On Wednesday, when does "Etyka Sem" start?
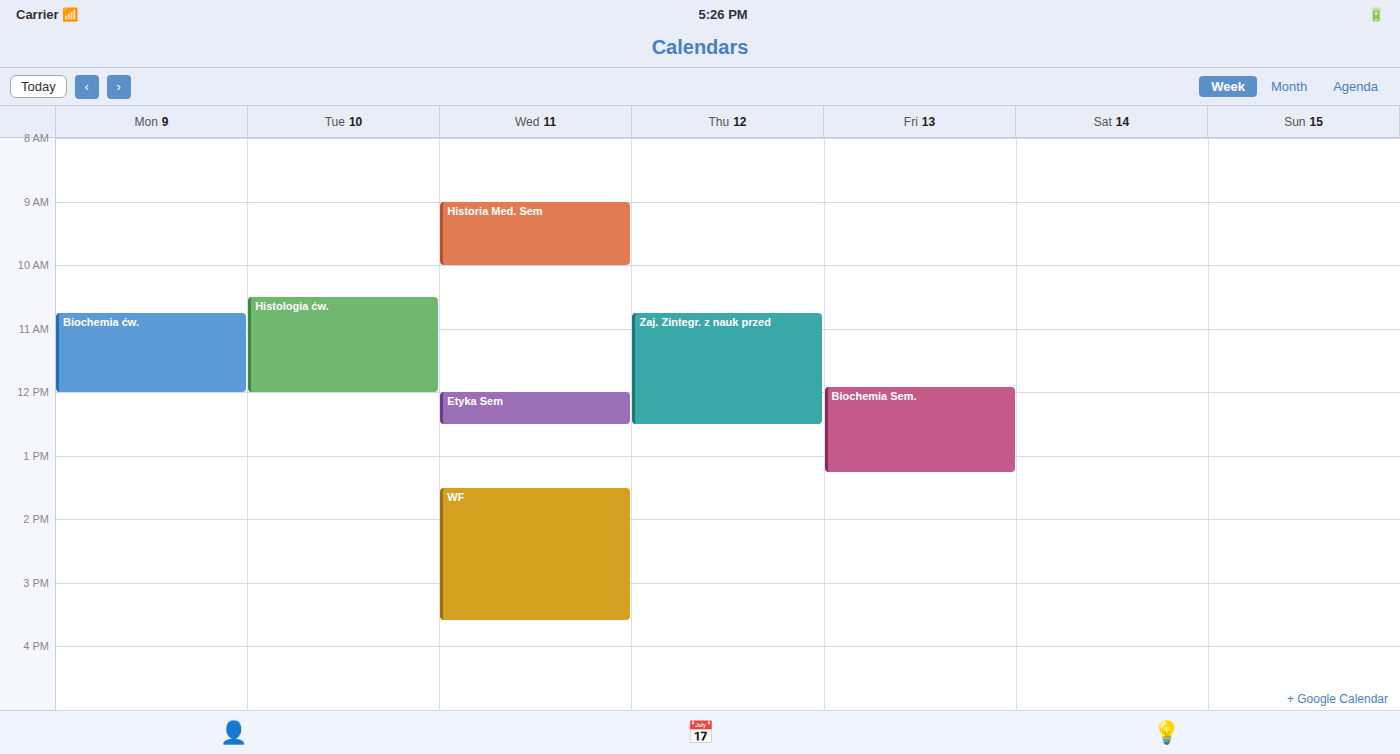
12:00 PM